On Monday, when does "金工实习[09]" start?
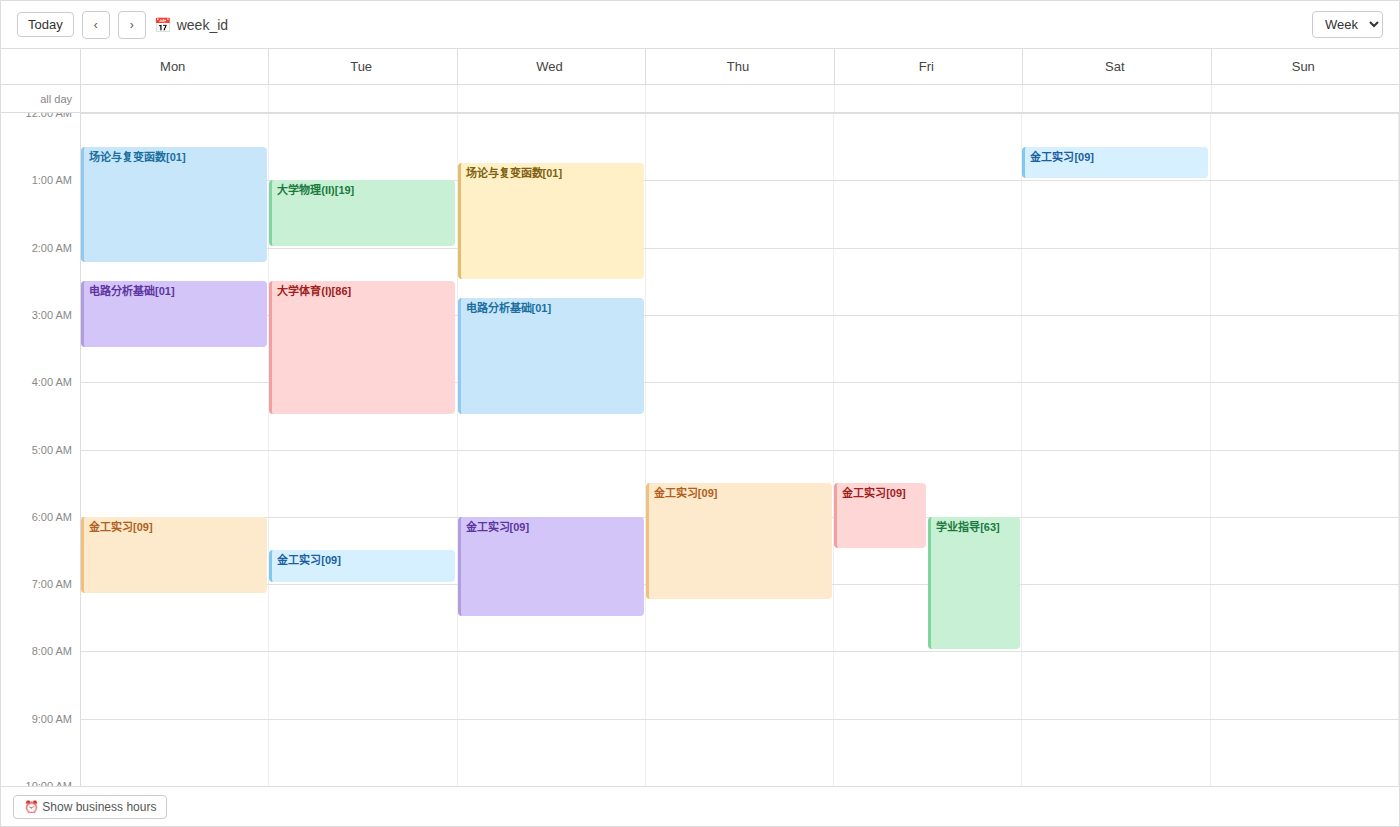
6:00 AM